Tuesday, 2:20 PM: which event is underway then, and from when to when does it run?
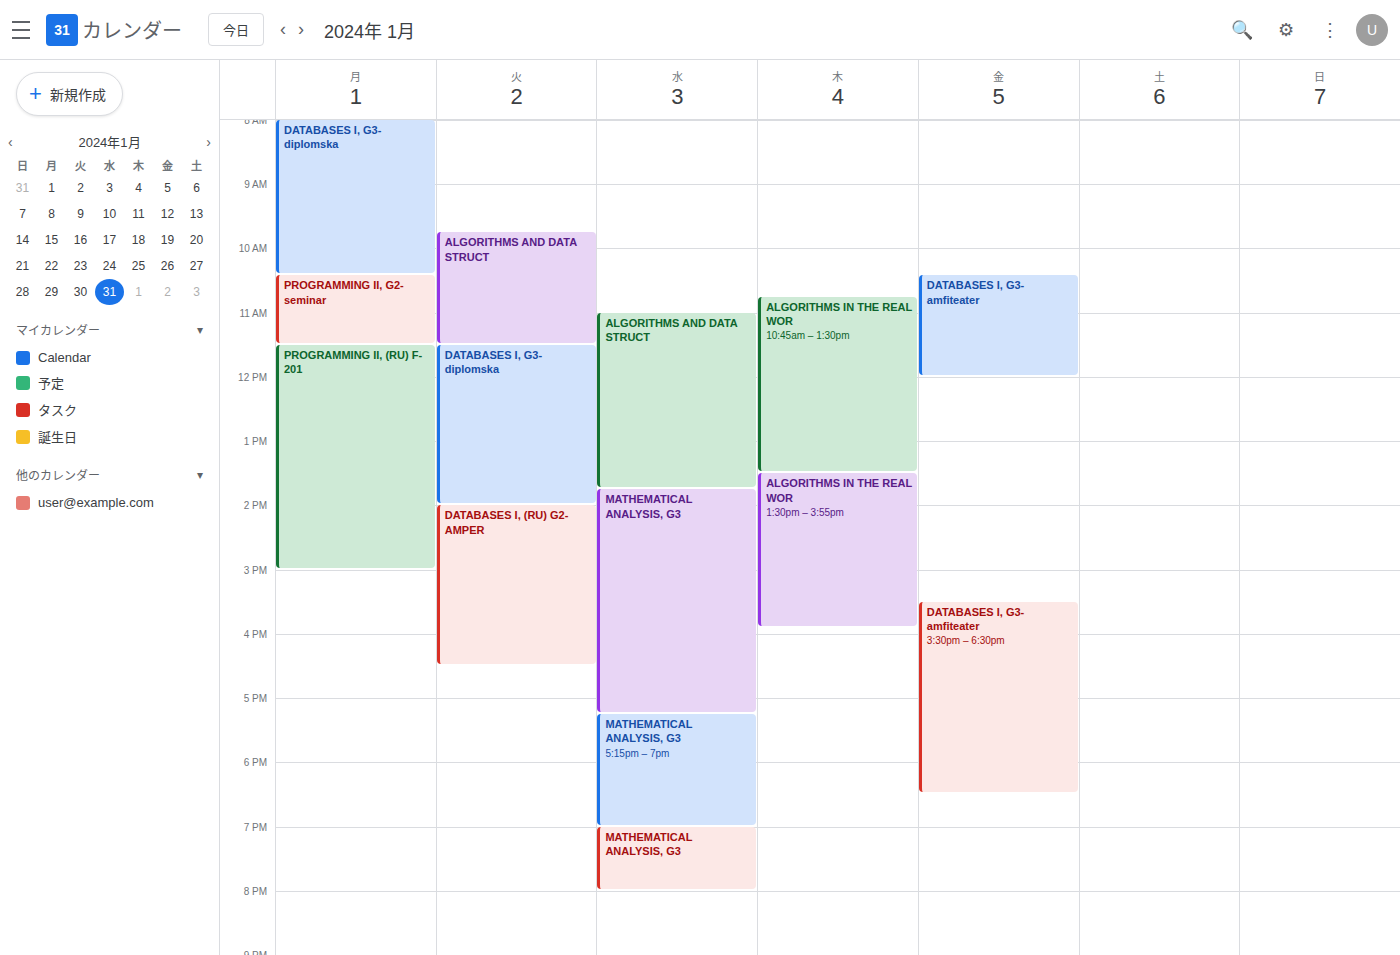
"DATABASES I, (RU) G2-AMPER", 2:00 PM to 4:30 PM